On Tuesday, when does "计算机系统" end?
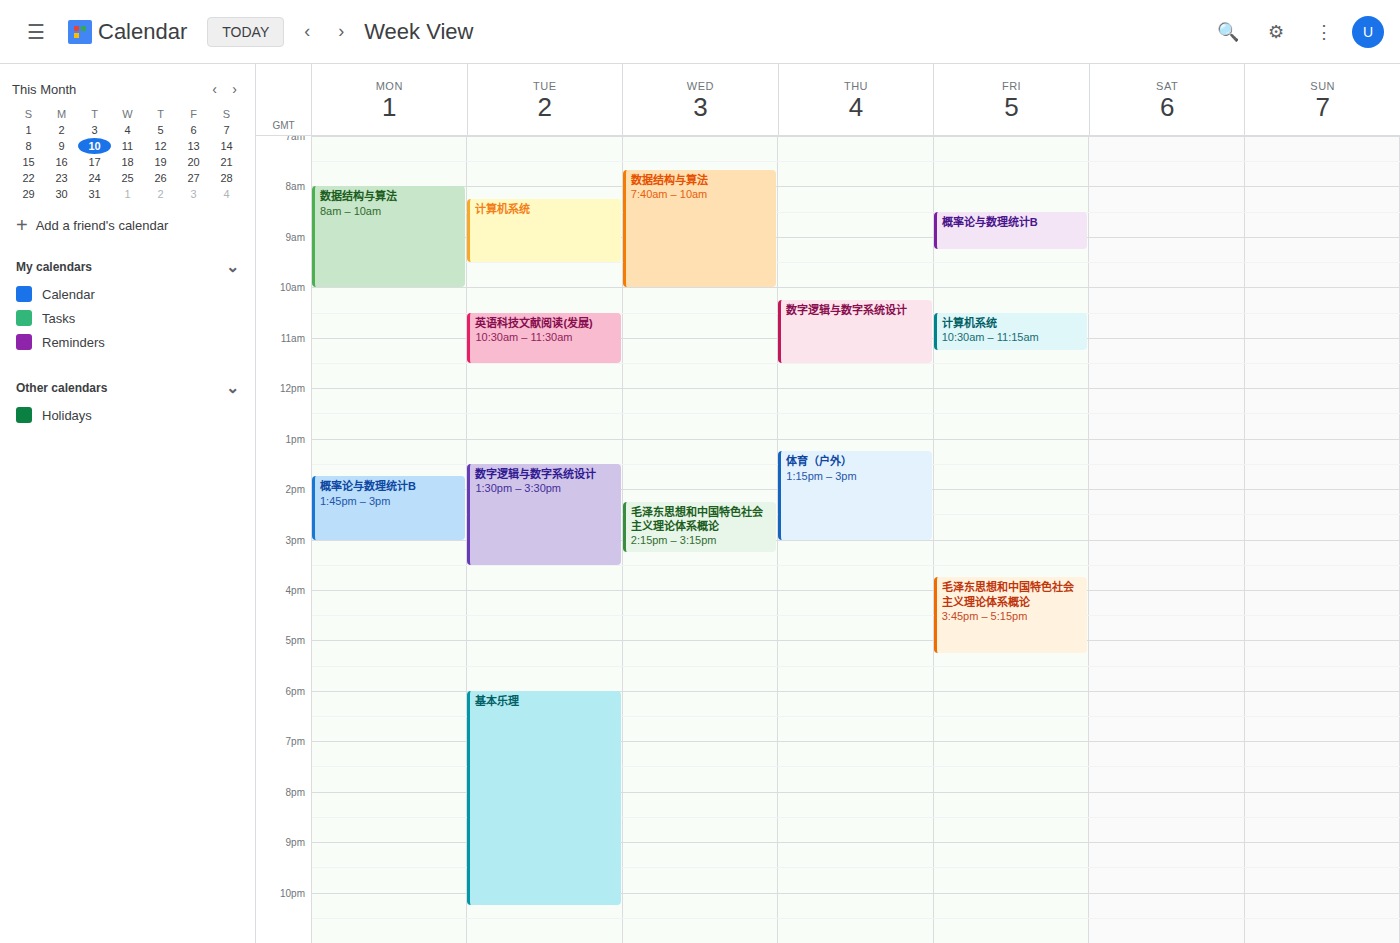
9:30 AM